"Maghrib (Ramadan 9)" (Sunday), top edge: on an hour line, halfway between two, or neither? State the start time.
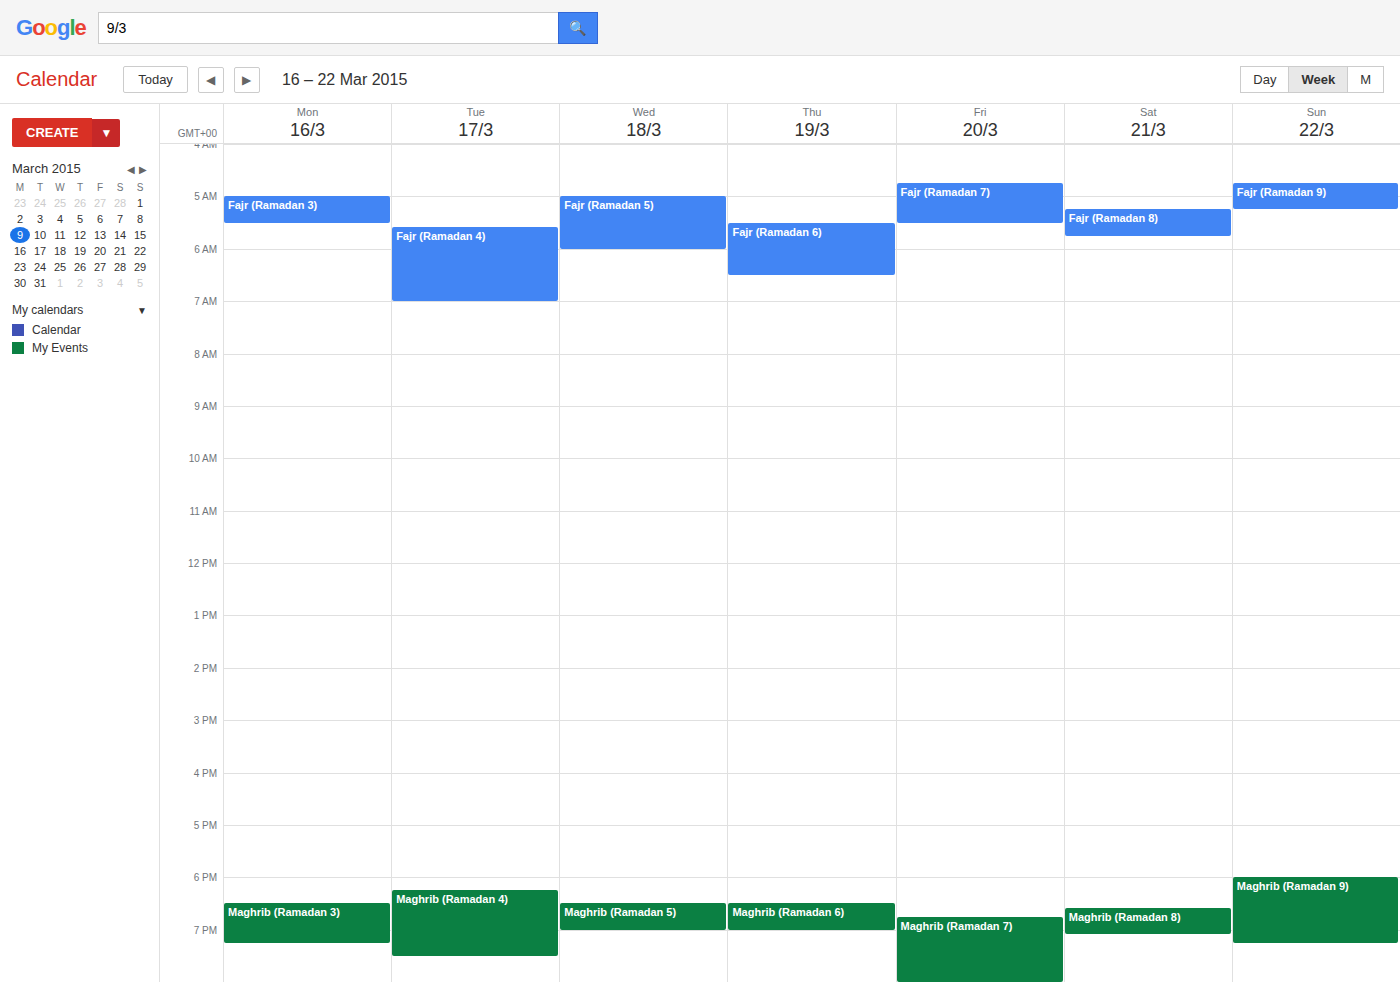
6:00 PM -- exactly on the 6 PM line.